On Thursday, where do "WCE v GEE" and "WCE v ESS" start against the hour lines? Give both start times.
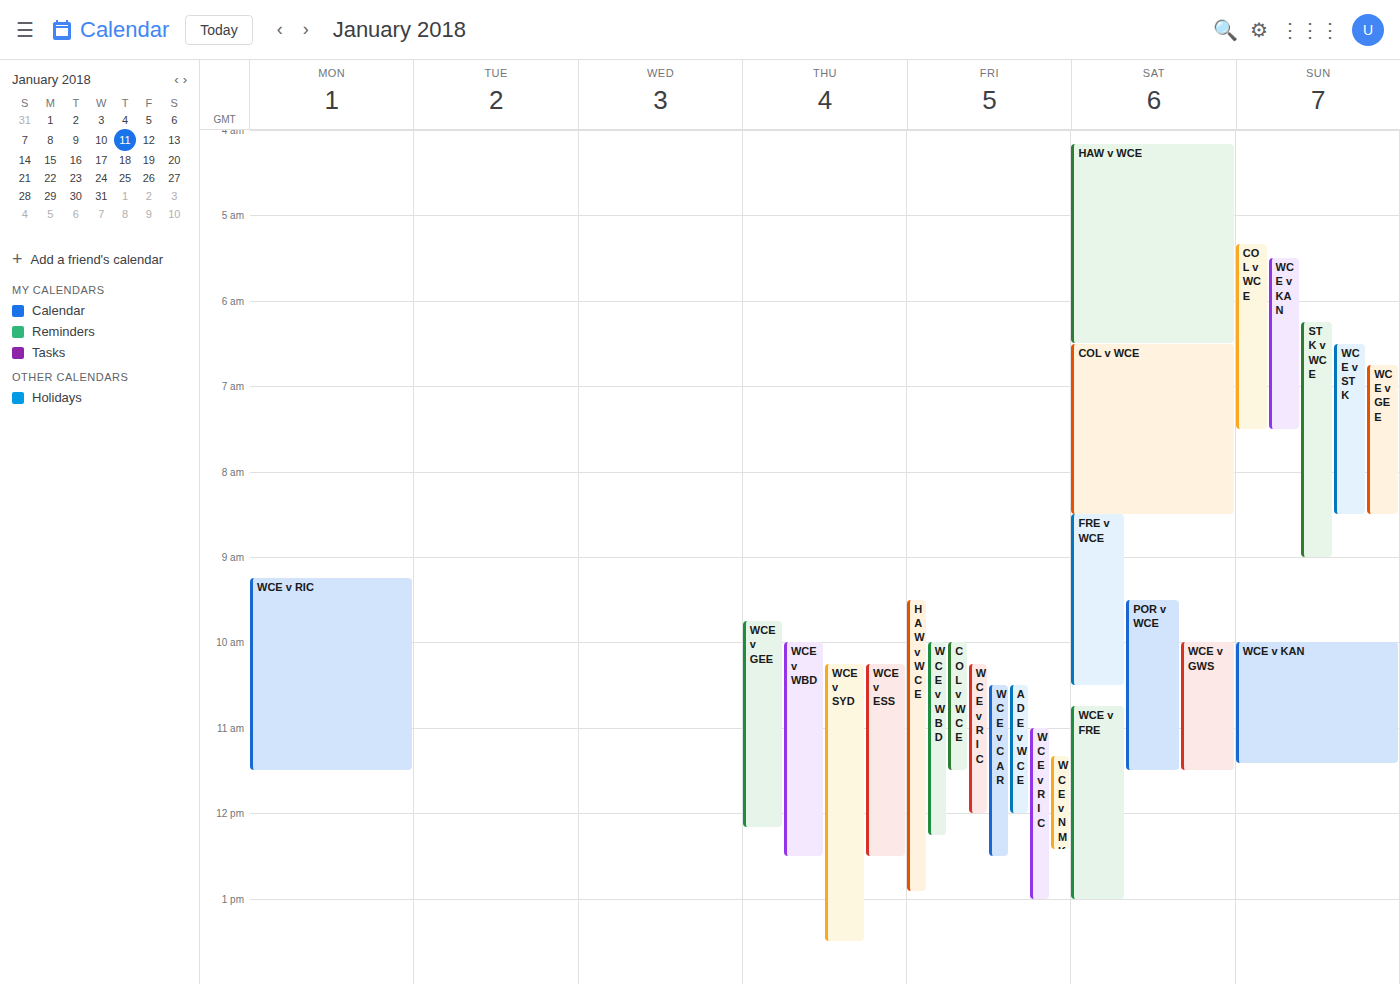
"WCE v GEE": 9:45 AM, neither: three quarters of the way from the 9 AM line to the 10 AM line. "WCE v ESS": 10:15 AM, neither: a quarter of the way from the 10 AM line to the 11 AM line.